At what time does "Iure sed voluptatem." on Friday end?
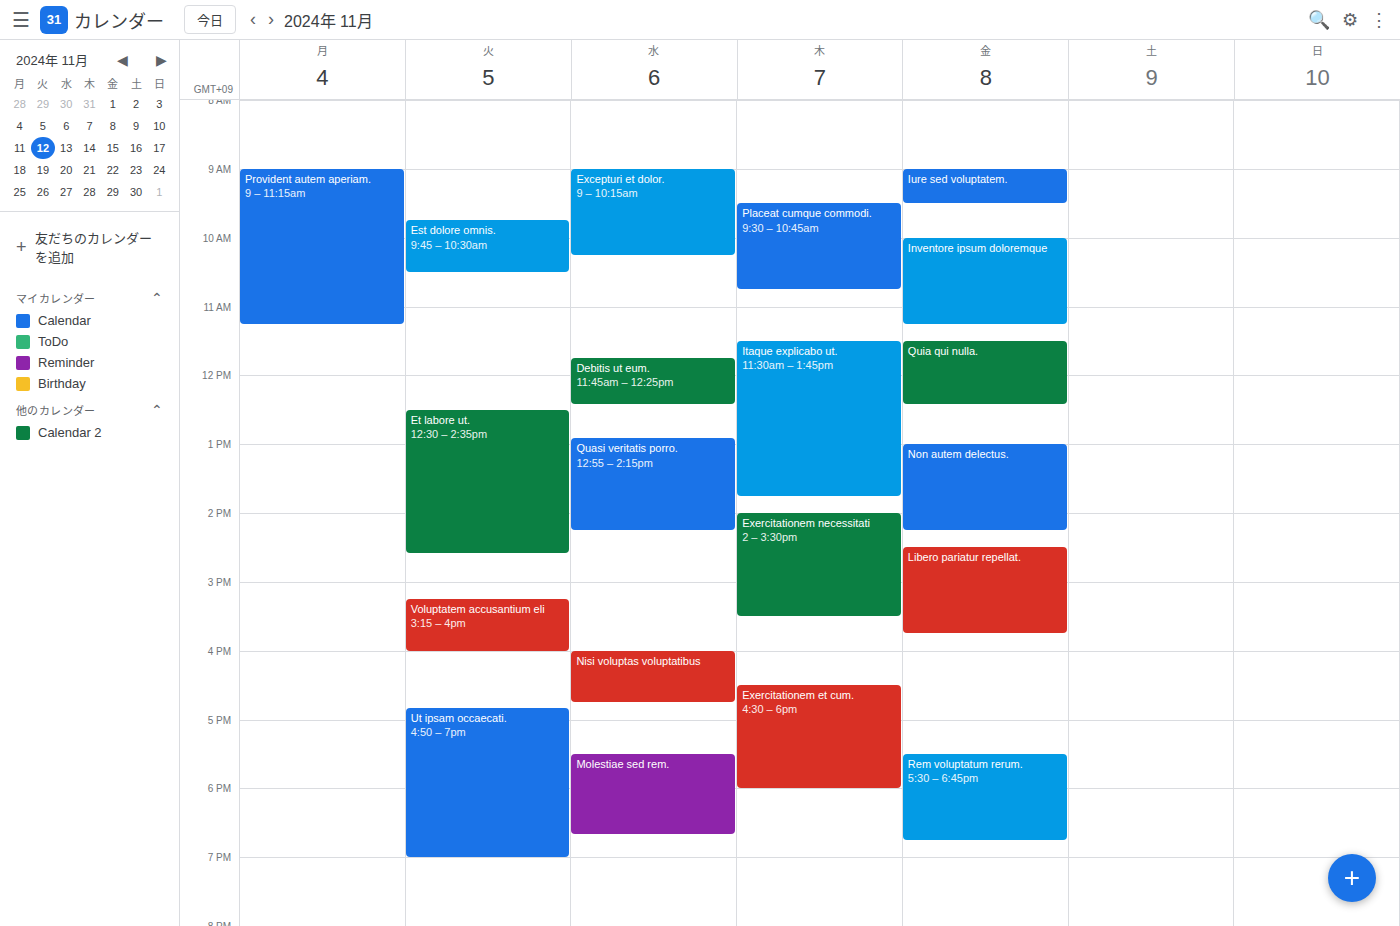
9:30 AM